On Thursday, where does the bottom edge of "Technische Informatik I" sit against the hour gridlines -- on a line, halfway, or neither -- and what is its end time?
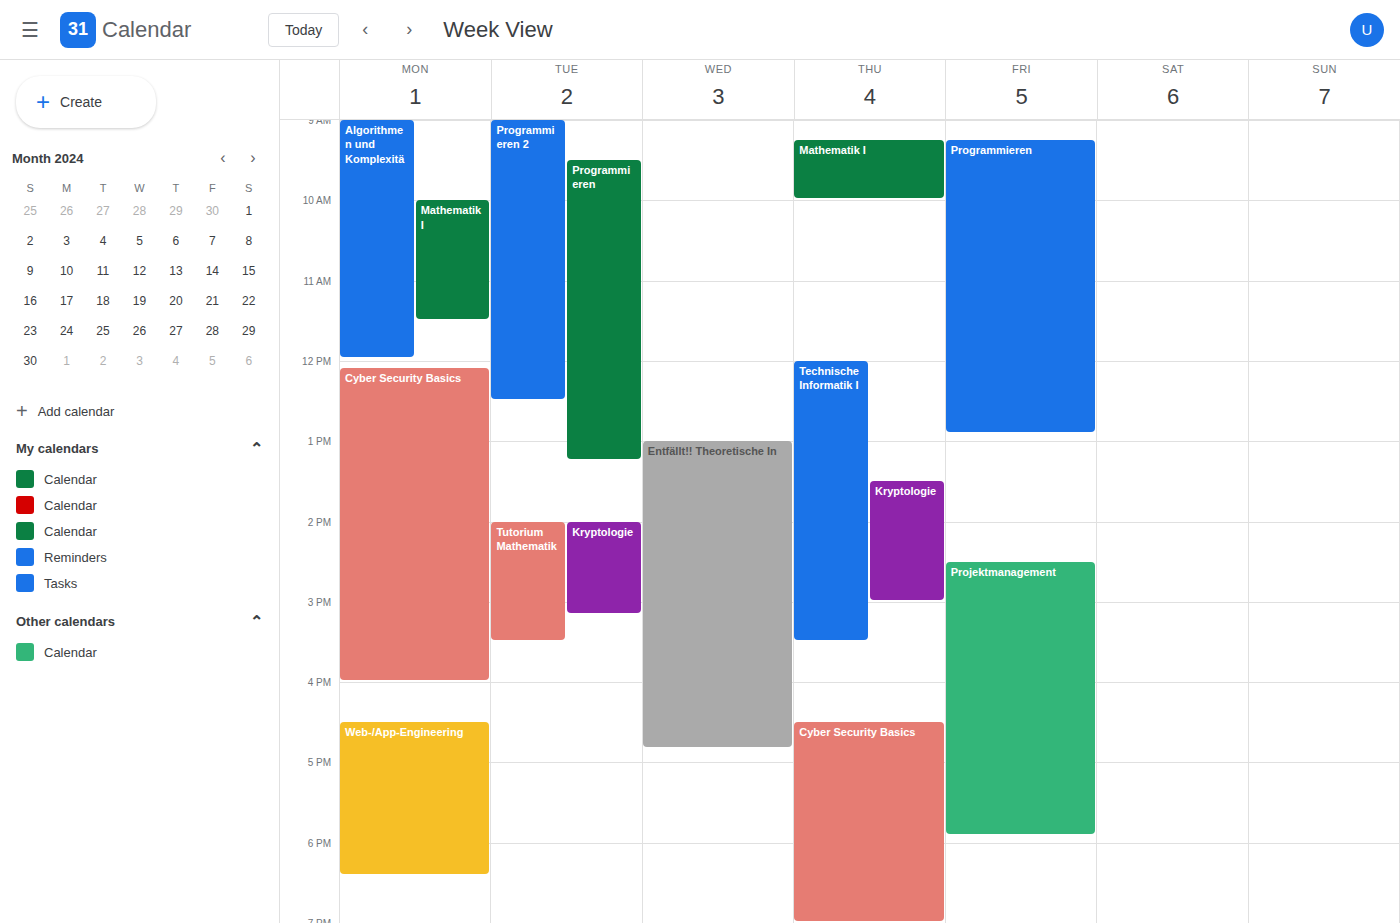
3:30 PM -- halfway between the 3 PM and 4 PM lines.